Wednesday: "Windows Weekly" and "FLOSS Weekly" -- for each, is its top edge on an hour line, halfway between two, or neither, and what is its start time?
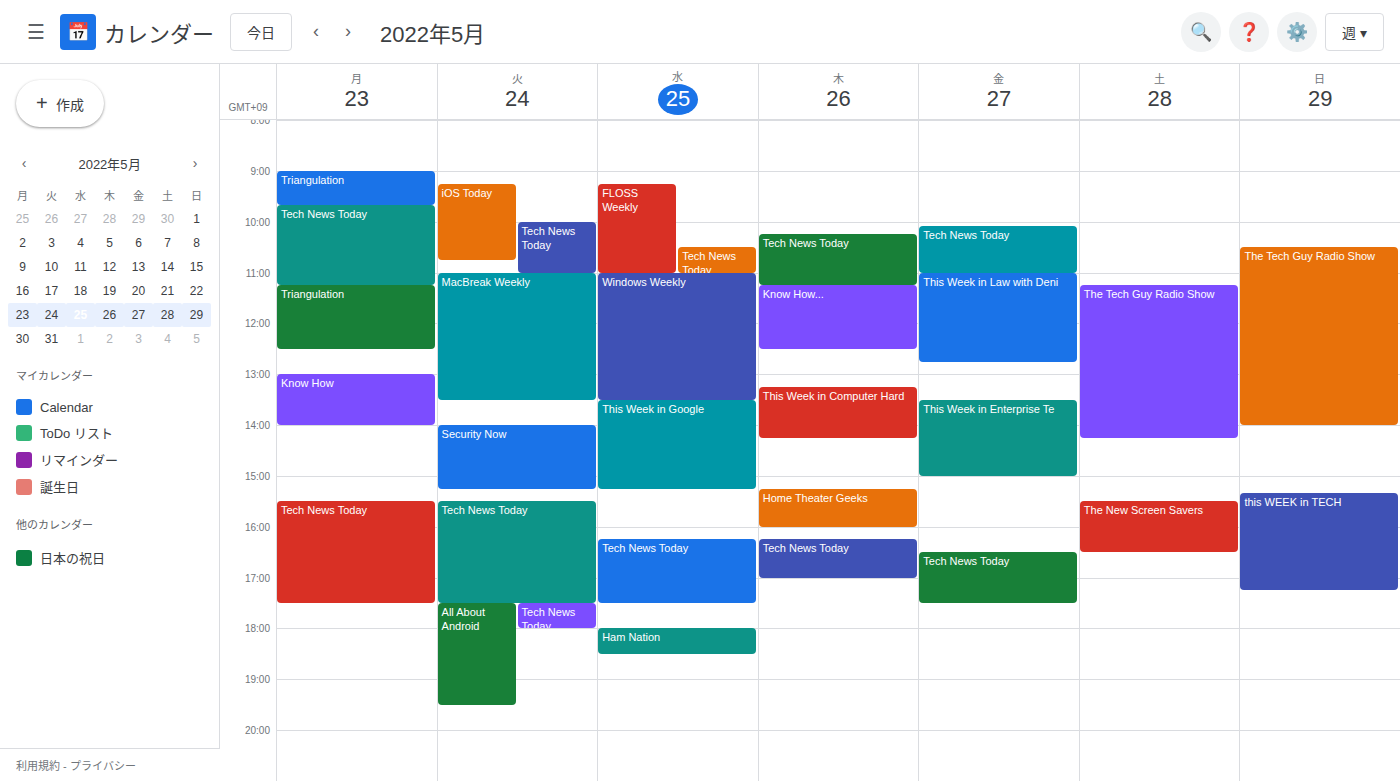
"Windows Weekly": 11:00 AM, exactly on the 11 AM line. "FLOSS Weekly": 9:15 AM, neither: a quarter of the way from the 9 AM line to the 10 AM line.